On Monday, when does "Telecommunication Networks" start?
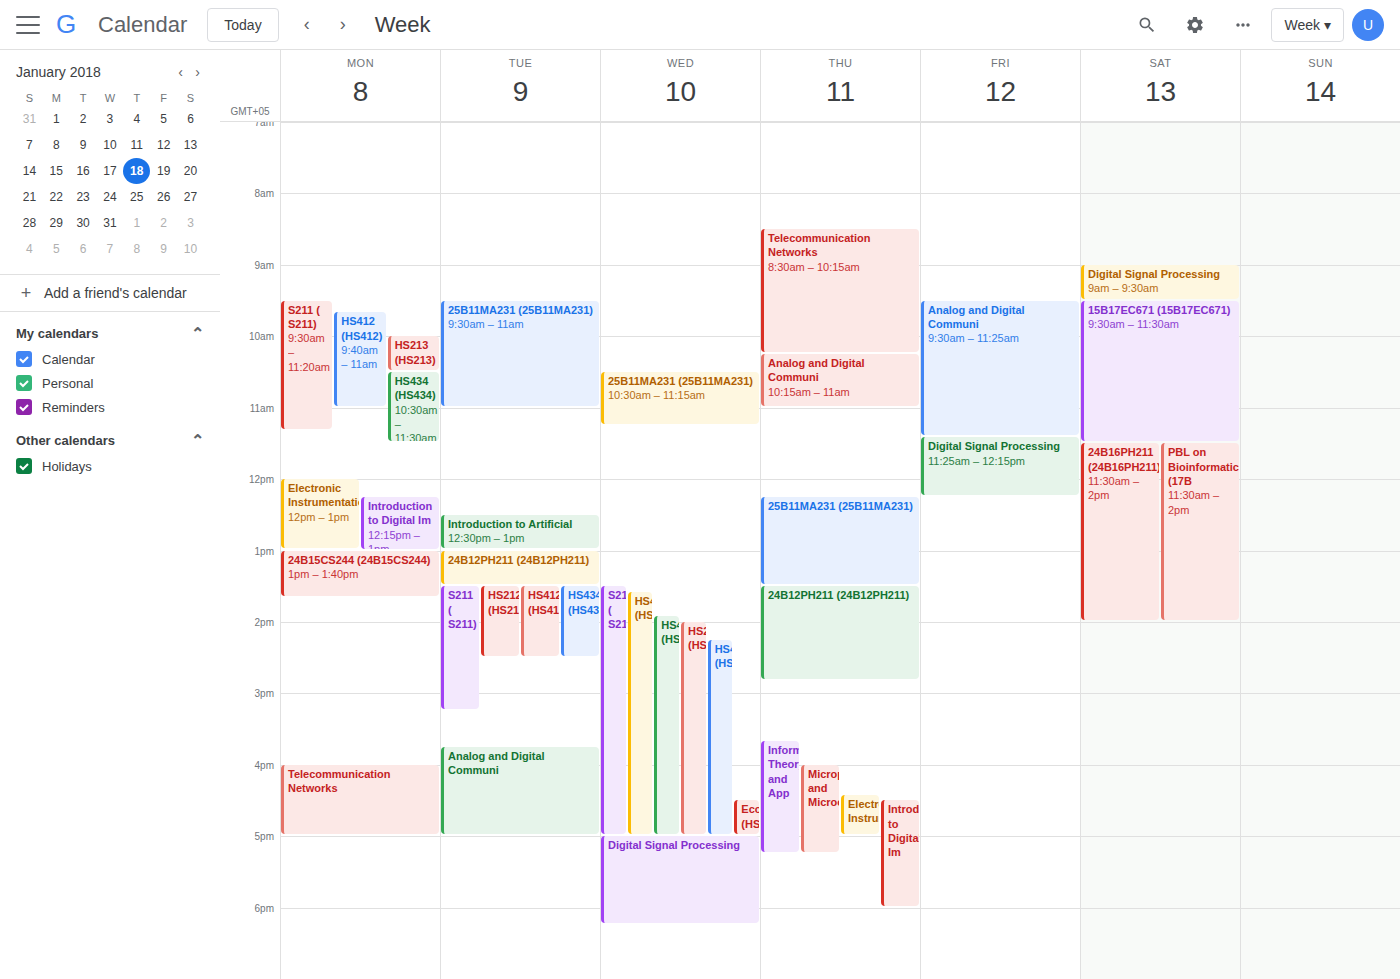
4:00 PM